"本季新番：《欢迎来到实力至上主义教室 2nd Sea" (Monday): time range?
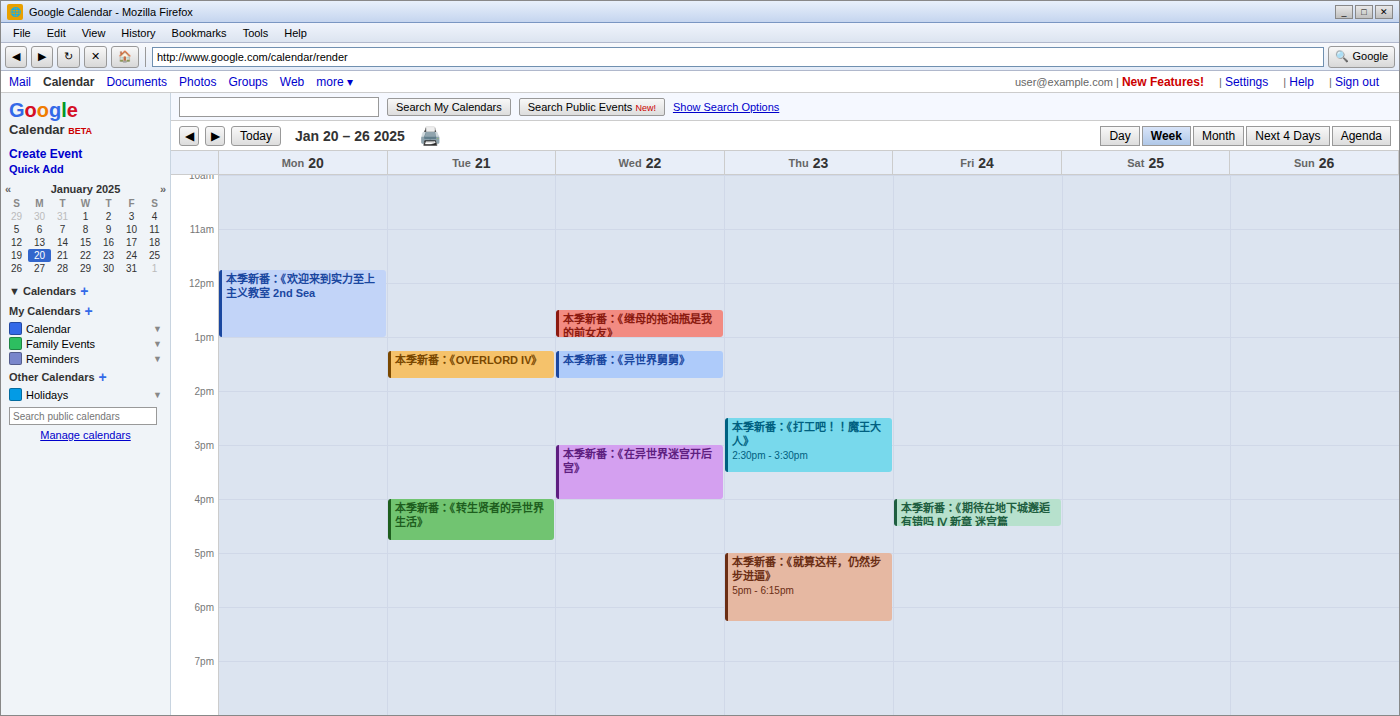
11:45 AM to 1:00 PM